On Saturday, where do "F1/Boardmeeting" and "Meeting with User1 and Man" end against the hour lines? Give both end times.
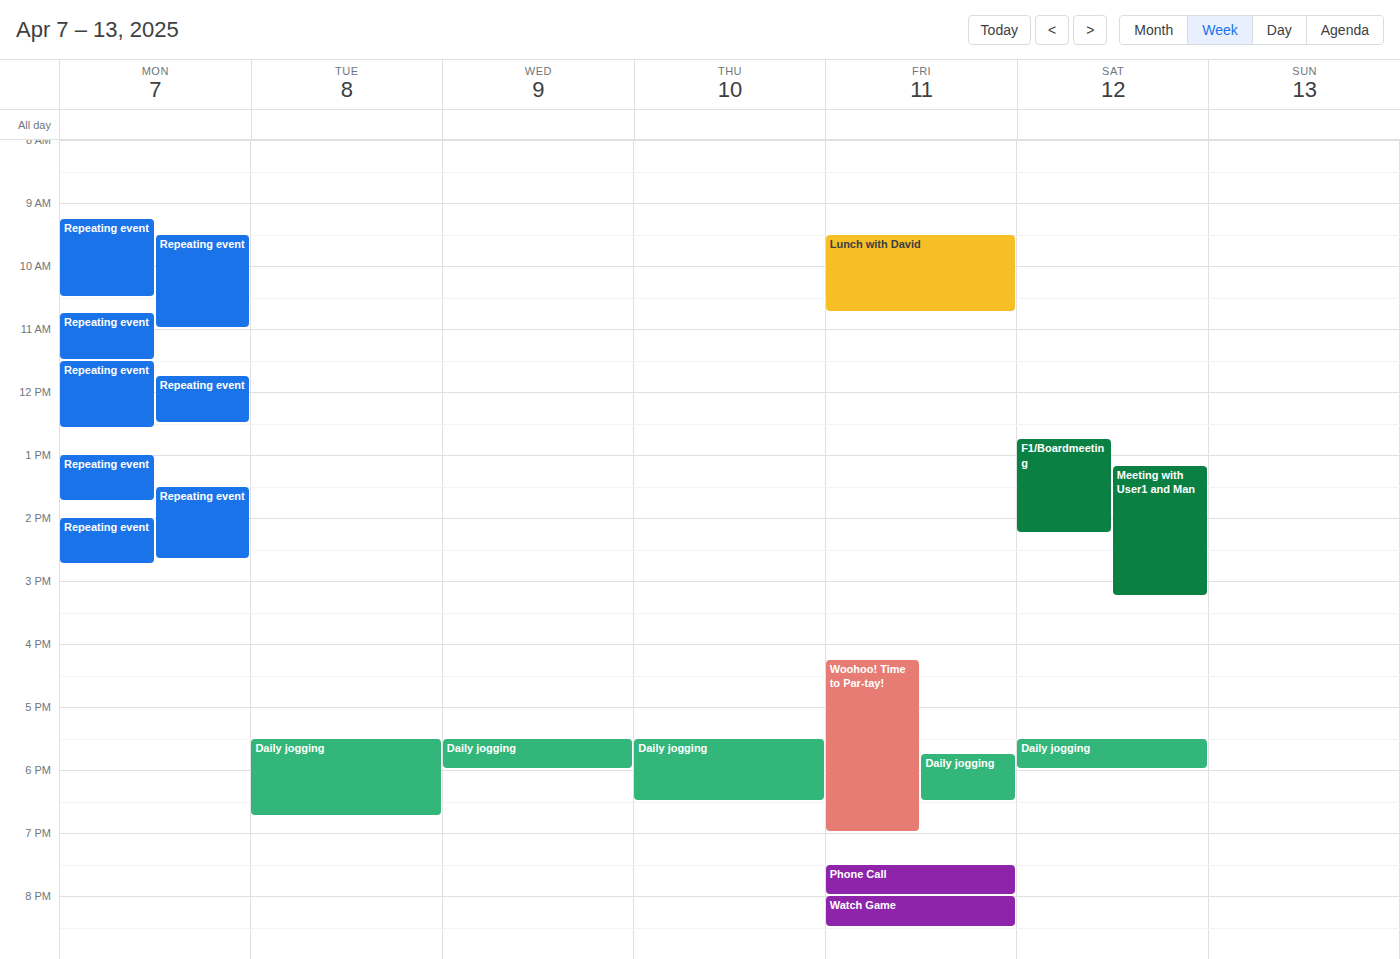
"F1/Boardmeeting": 2:15 PM, neither: a quarter of the way from the 2 PM line to the 3 PM line. "Meeting with User1 and Man": 3:15 PM, neither: a quarter of the way from the 3 PM line to the 4 PM line.